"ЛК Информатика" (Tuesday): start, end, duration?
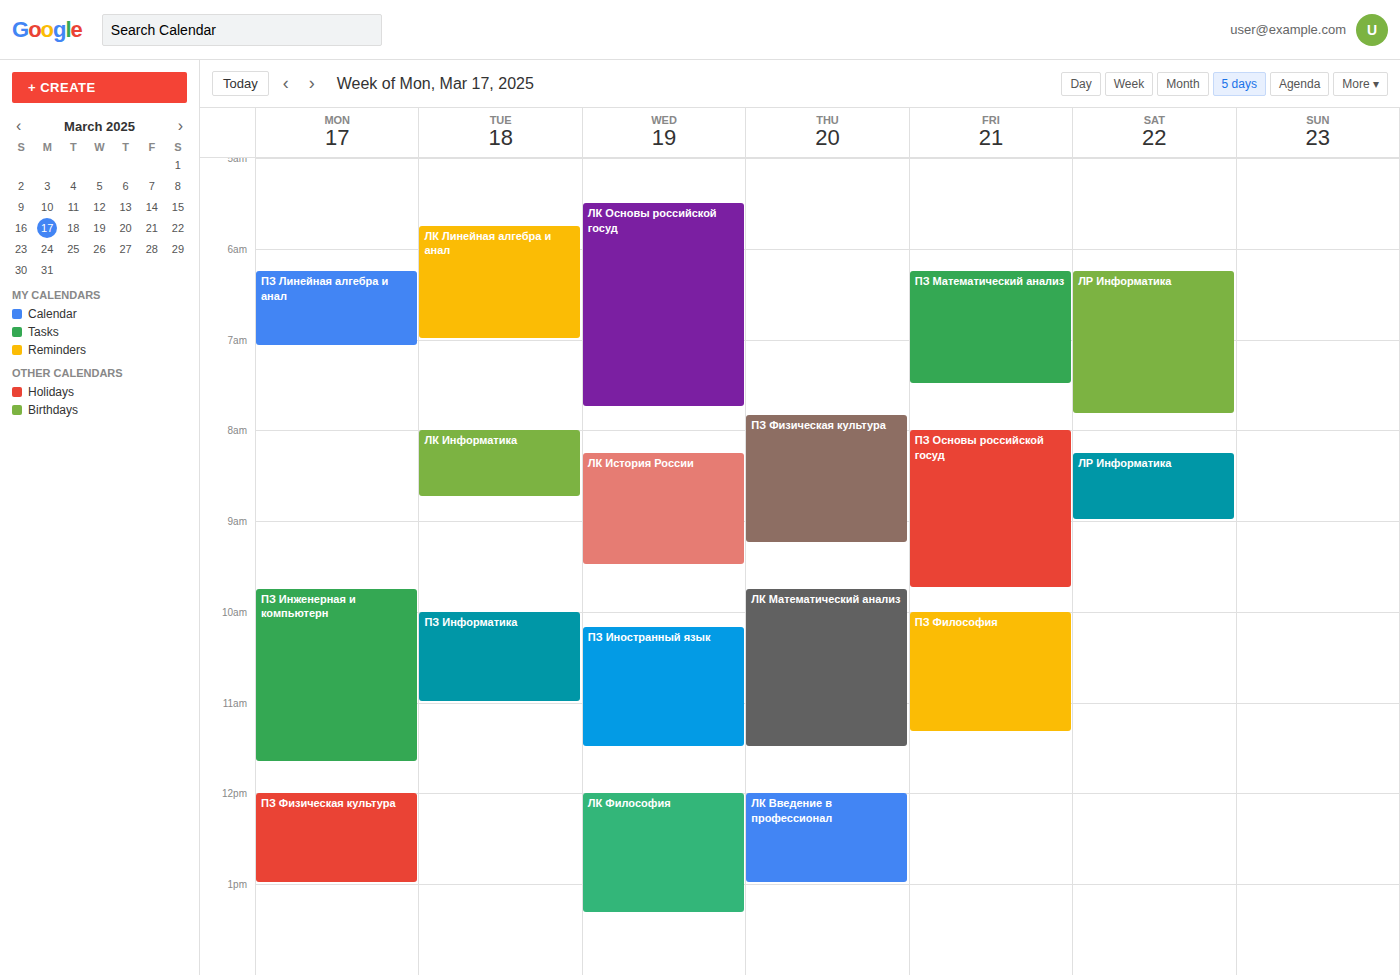
8:00 AM to 8:45 AM, 45 minutes